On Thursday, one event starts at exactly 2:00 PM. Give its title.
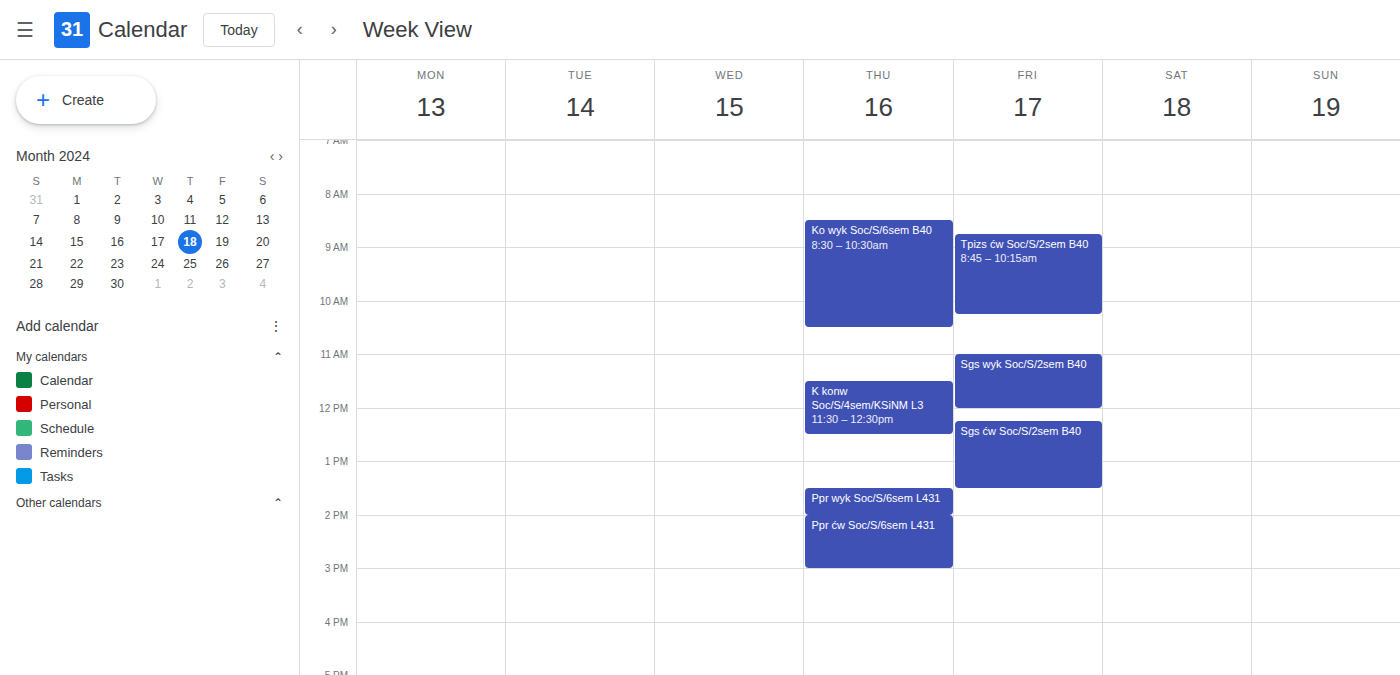
"Ppr ćw Soc/S/6sem L431"